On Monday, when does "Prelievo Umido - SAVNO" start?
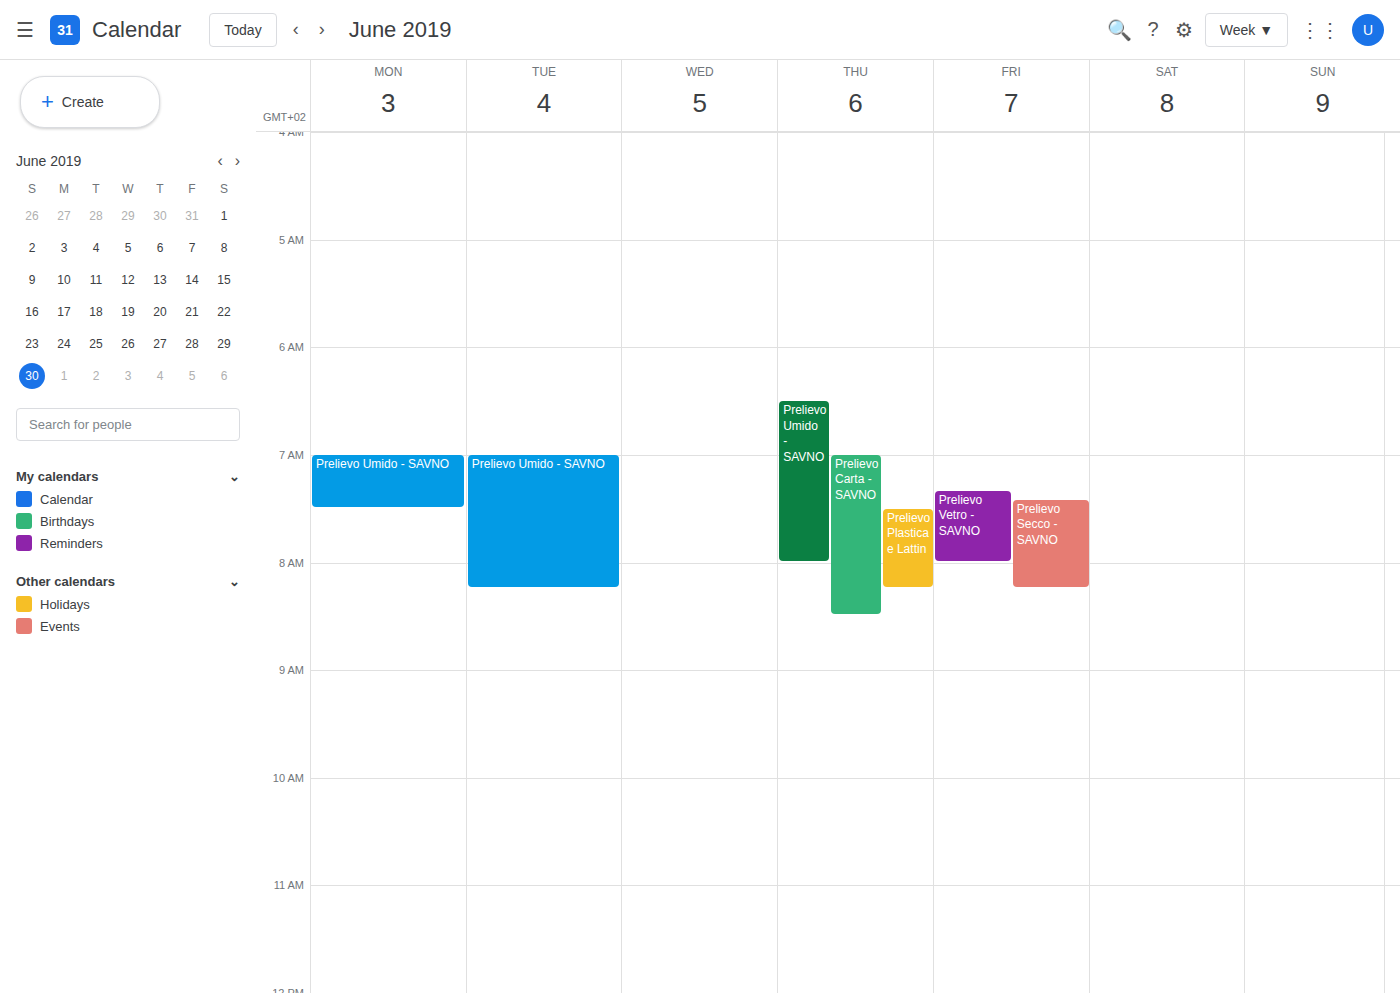
07:00